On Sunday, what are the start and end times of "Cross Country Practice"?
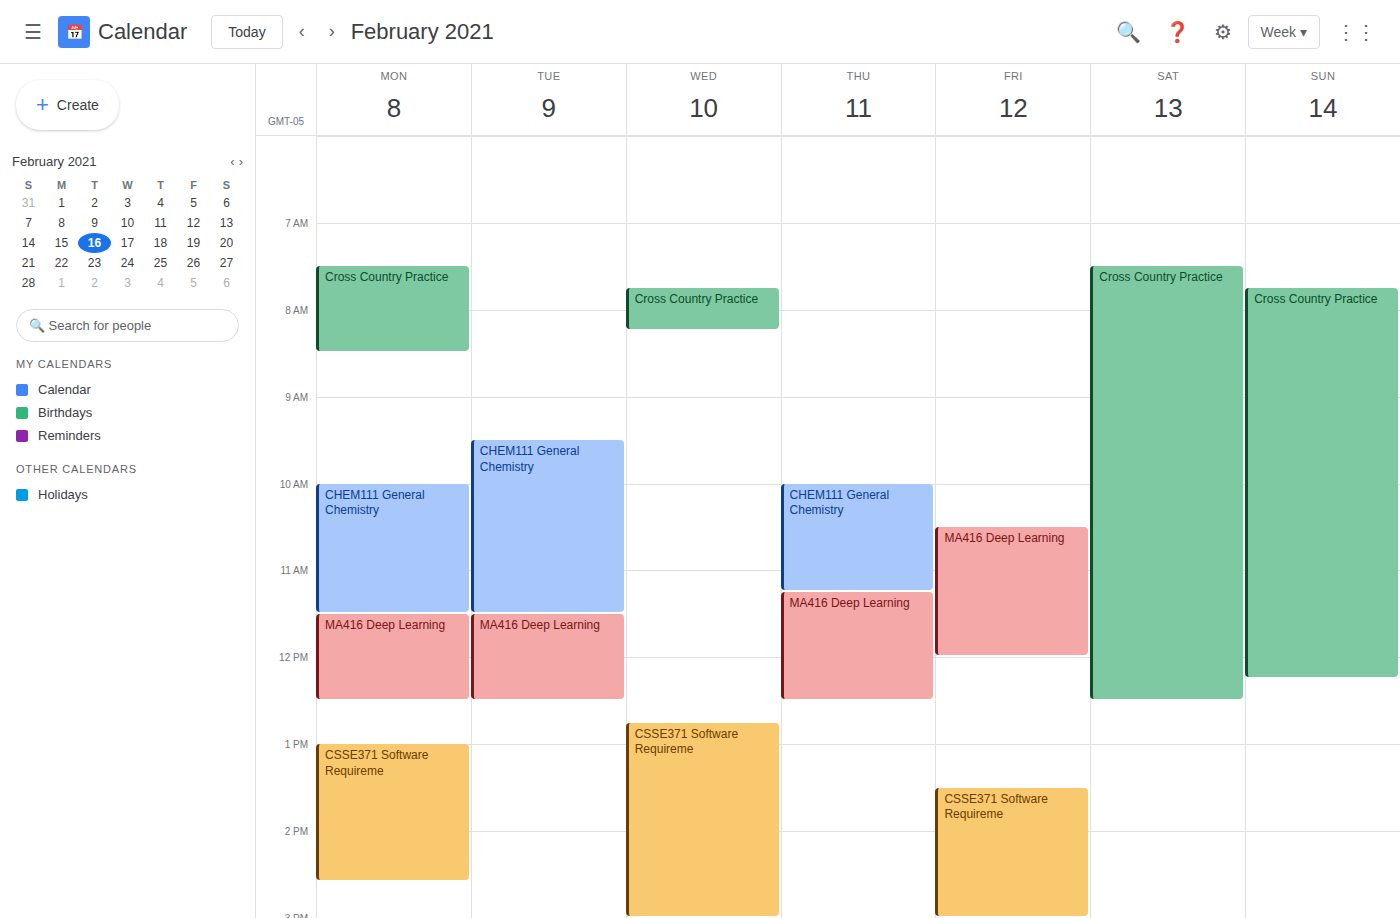
07:45 to 12:15